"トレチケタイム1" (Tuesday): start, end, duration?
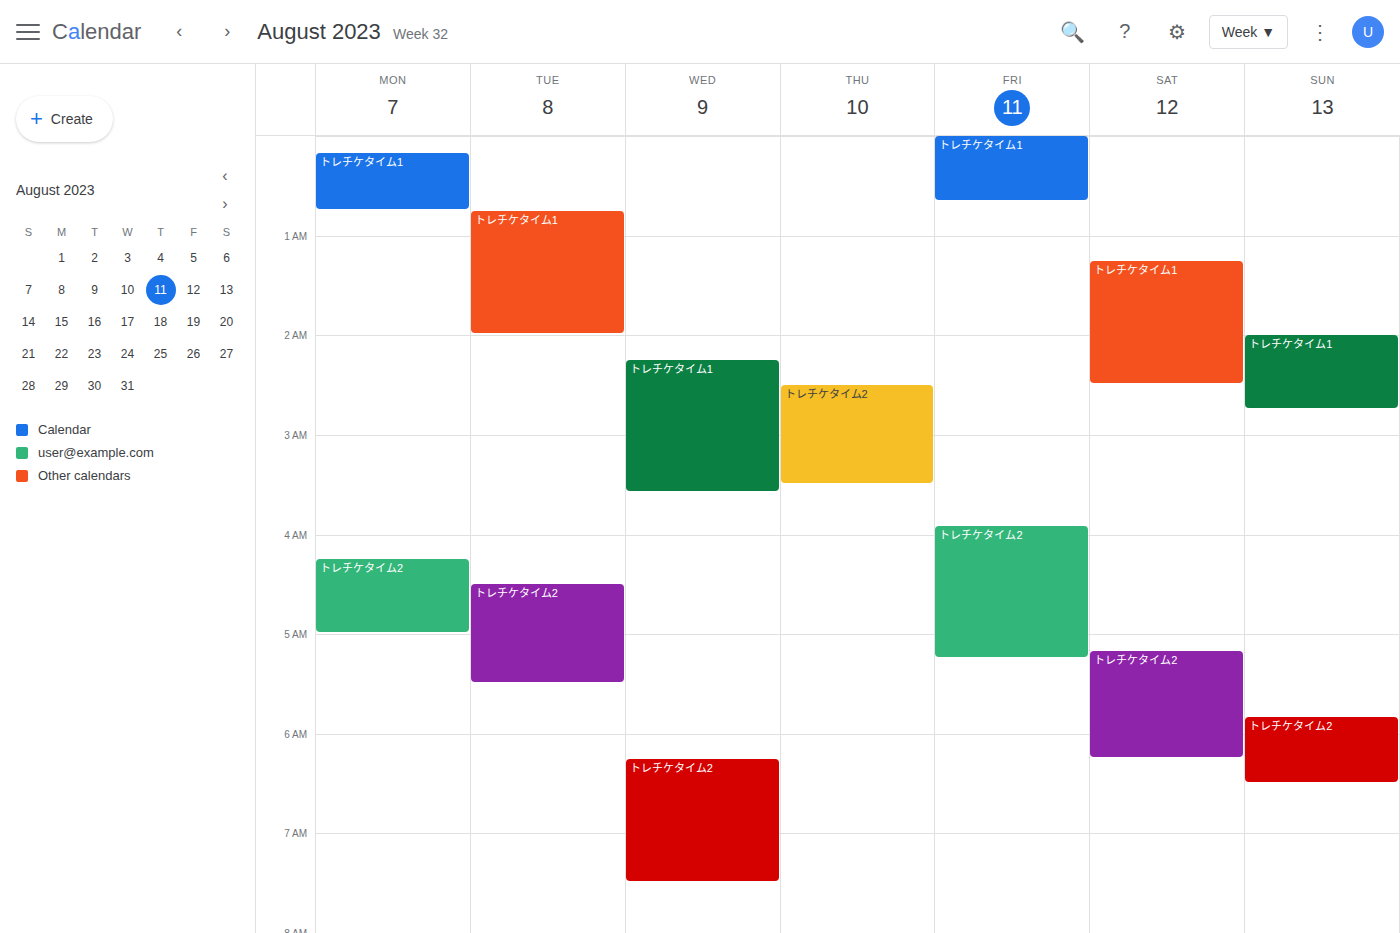
12:45 AM to 2:00 AM, 1 hour 15 minutes